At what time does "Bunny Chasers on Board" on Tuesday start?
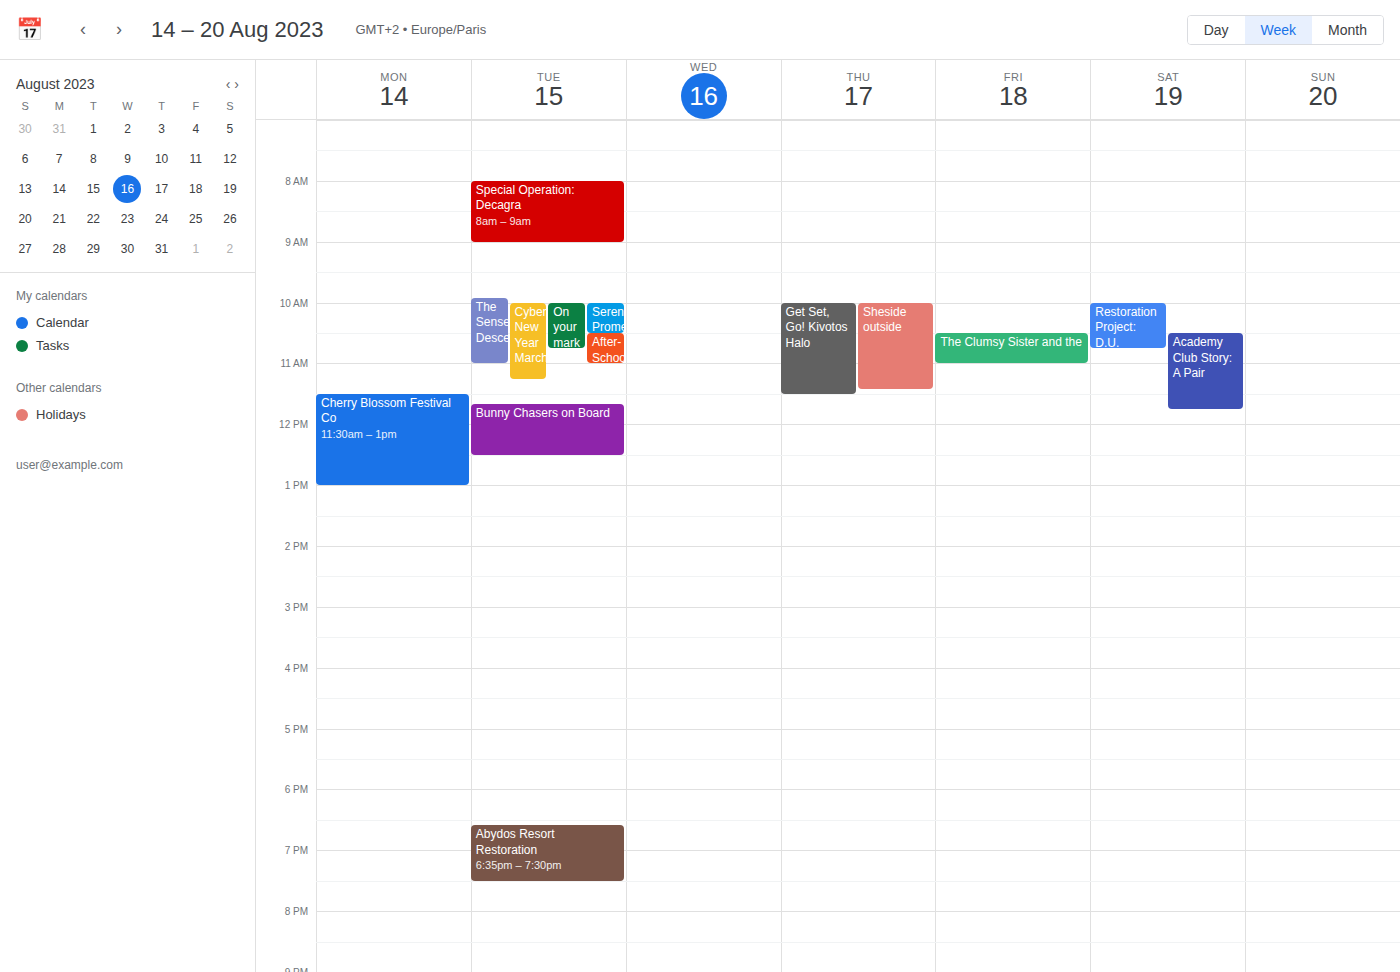
11:40 AM